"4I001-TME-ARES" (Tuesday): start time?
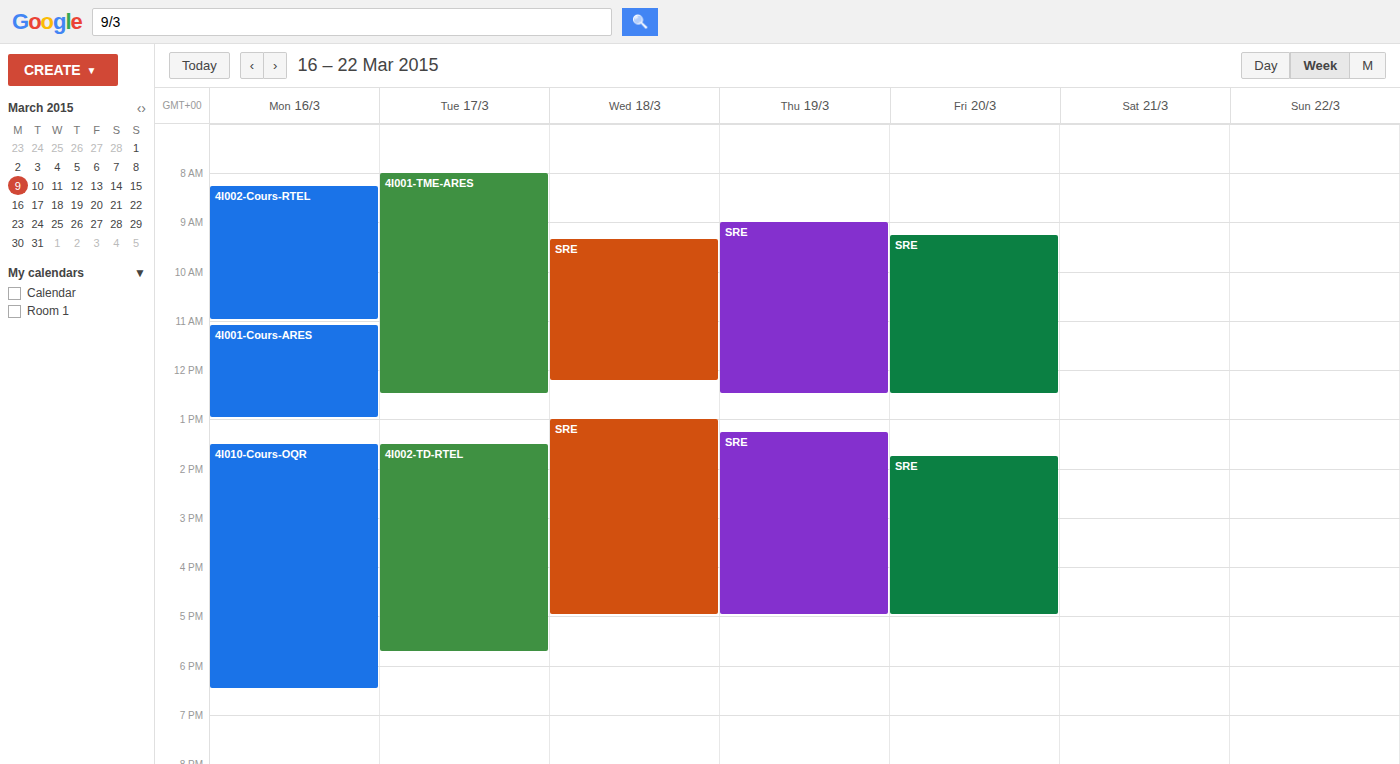
8:00 AM